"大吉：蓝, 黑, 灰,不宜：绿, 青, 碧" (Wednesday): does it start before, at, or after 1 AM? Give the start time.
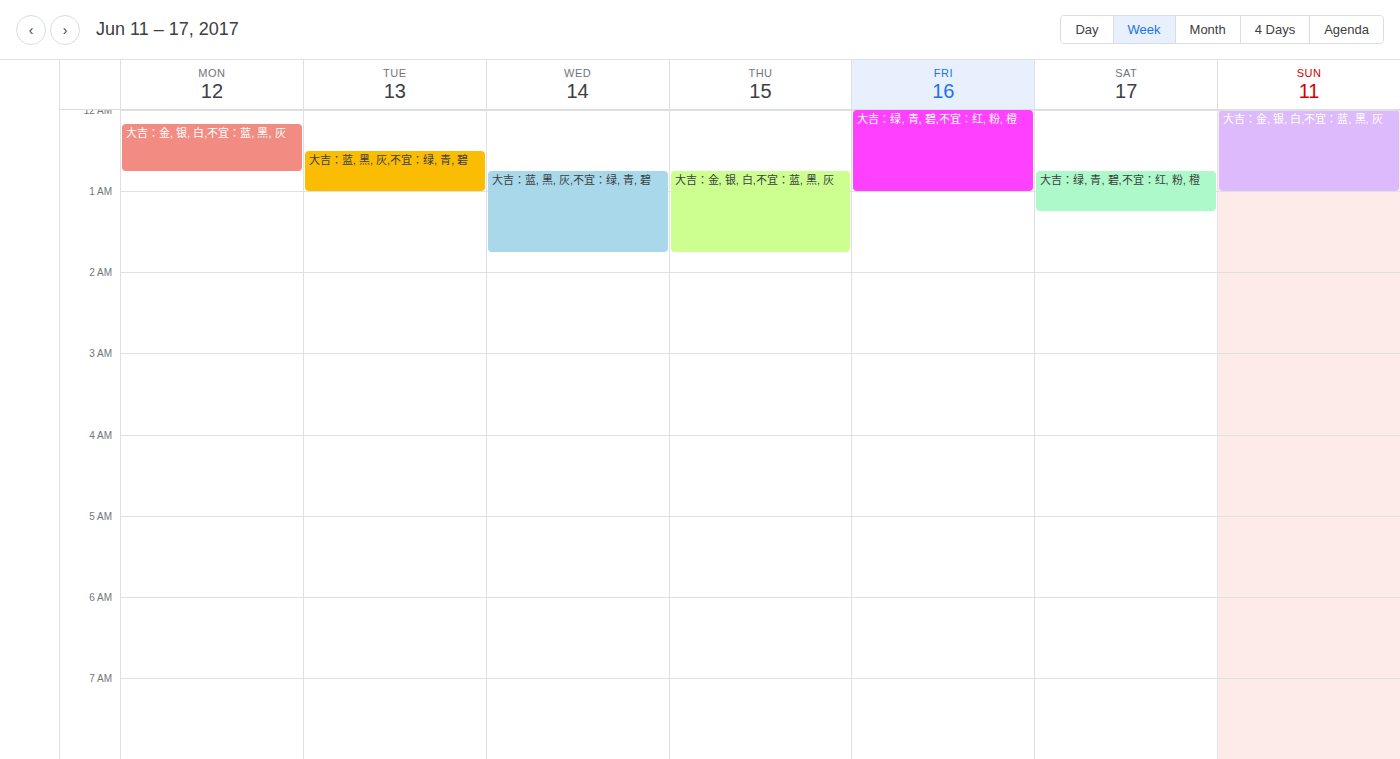
12:45 AM -- before 1 AM, 15 minutes above the 1 AM line.